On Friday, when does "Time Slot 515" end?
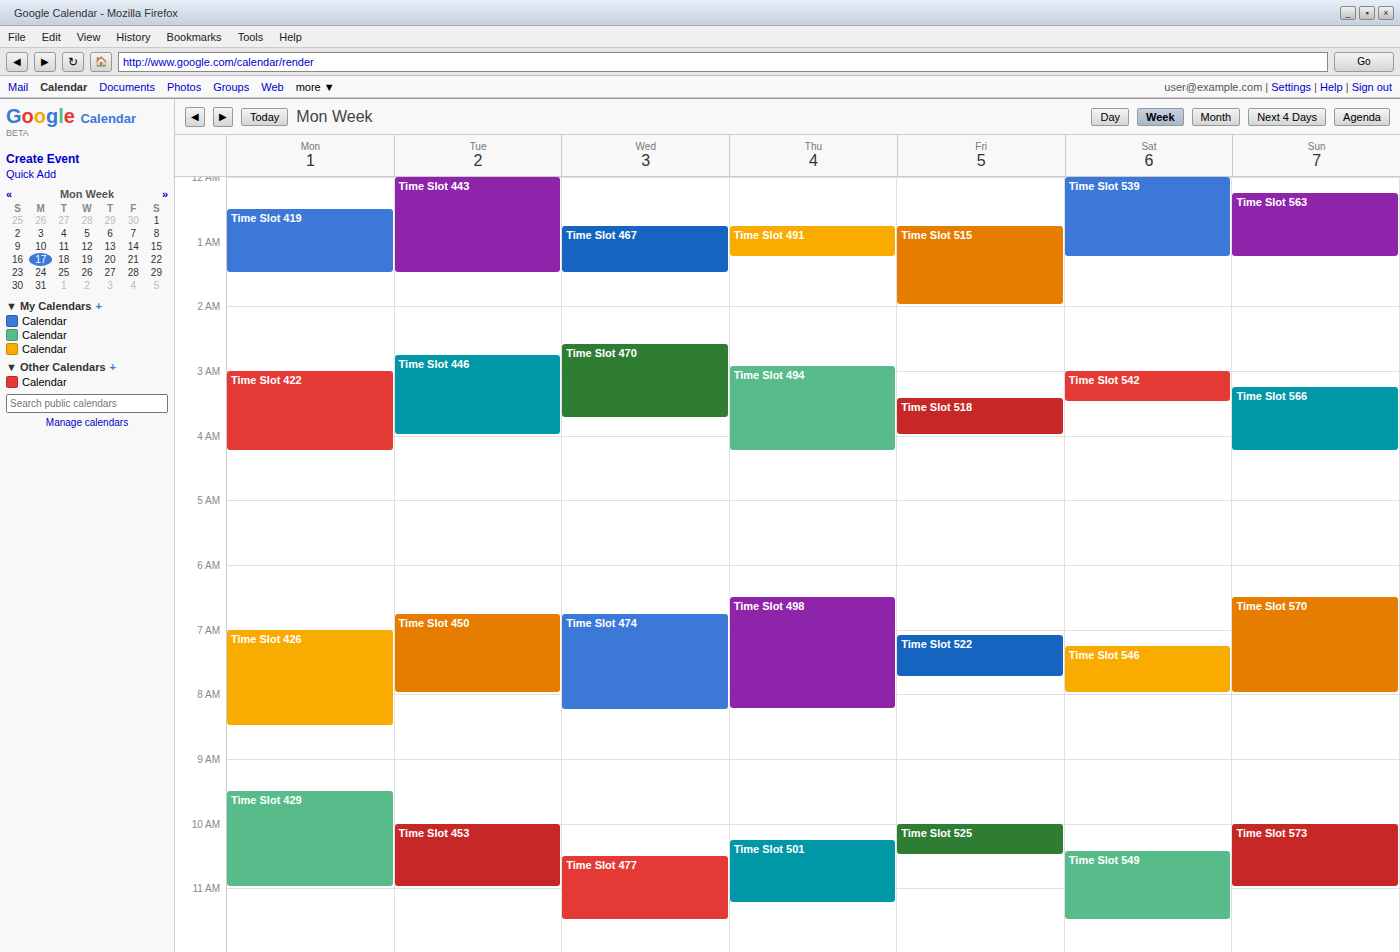
2:00 AM